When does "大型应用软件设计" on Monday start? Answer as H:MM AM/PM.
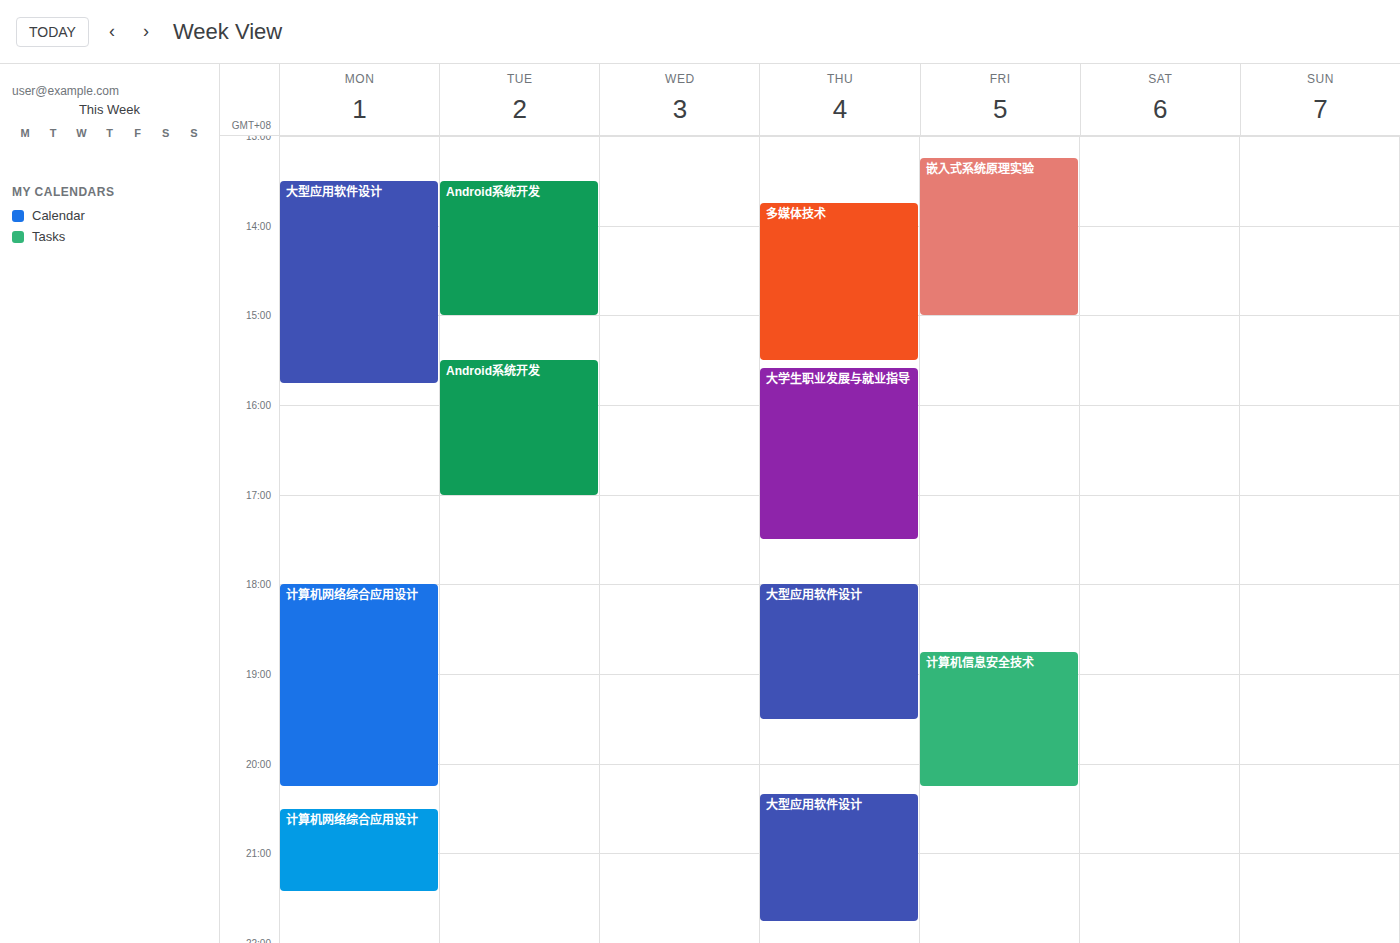
1:30 PM